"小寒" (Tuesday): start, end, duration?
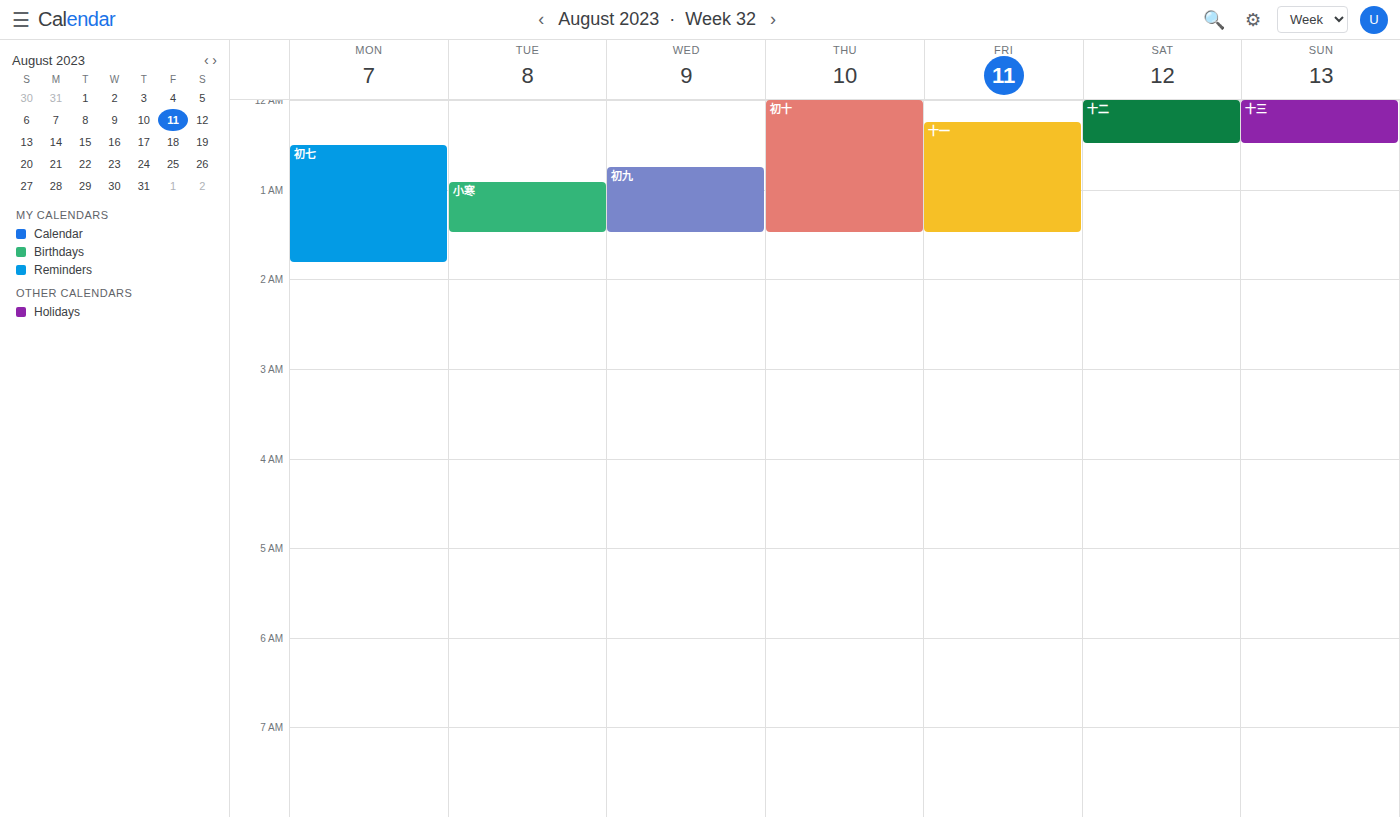
12:55 AM to 1:30 AM, 35 minutes